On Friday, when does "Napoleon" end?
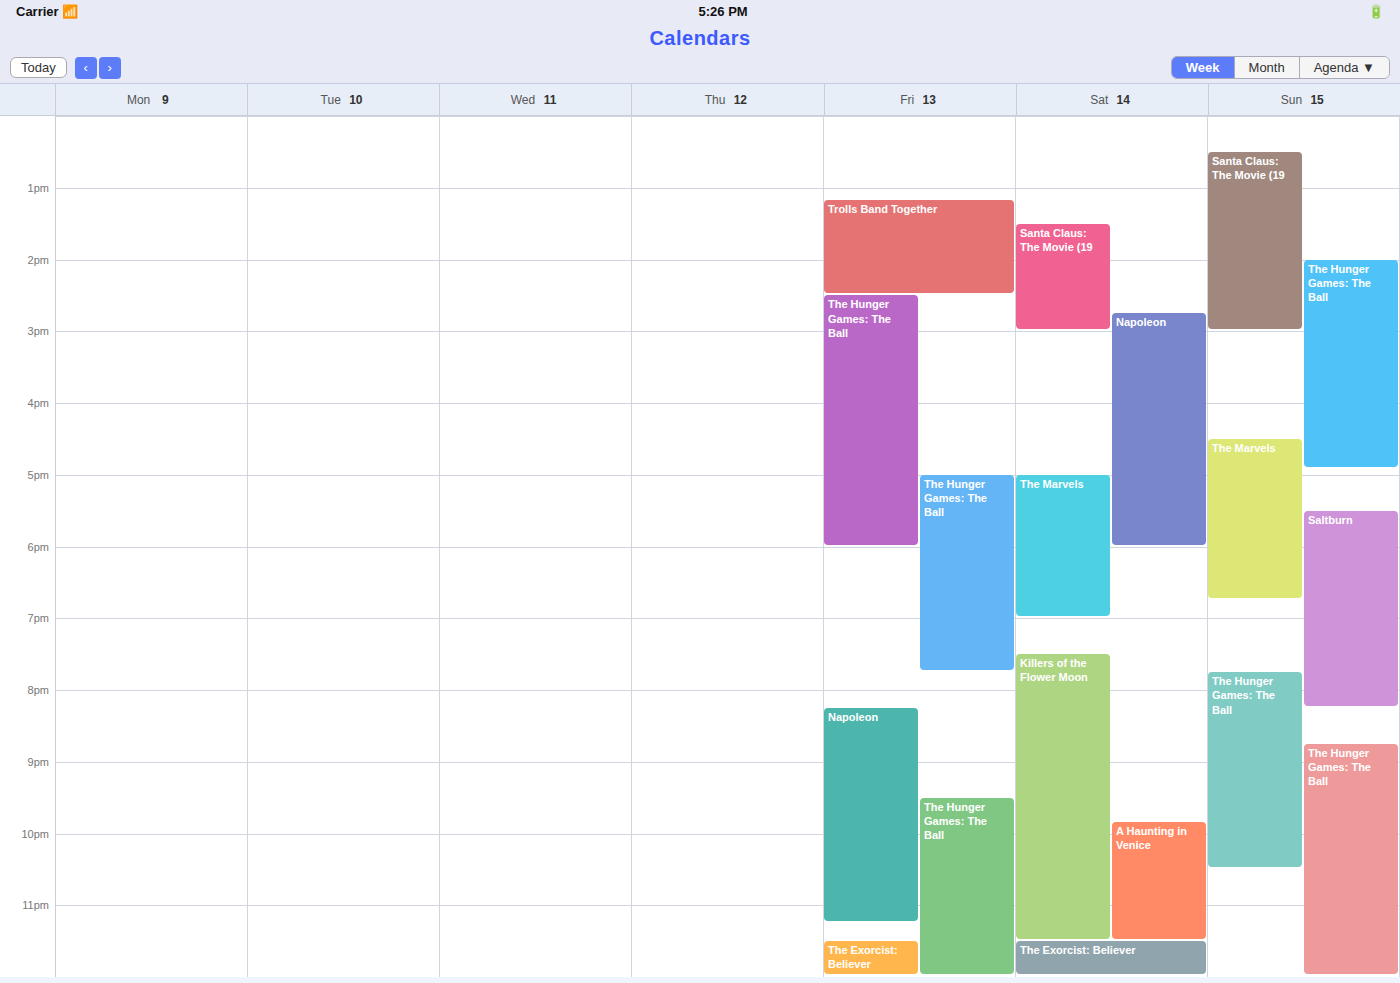
11:15 PM